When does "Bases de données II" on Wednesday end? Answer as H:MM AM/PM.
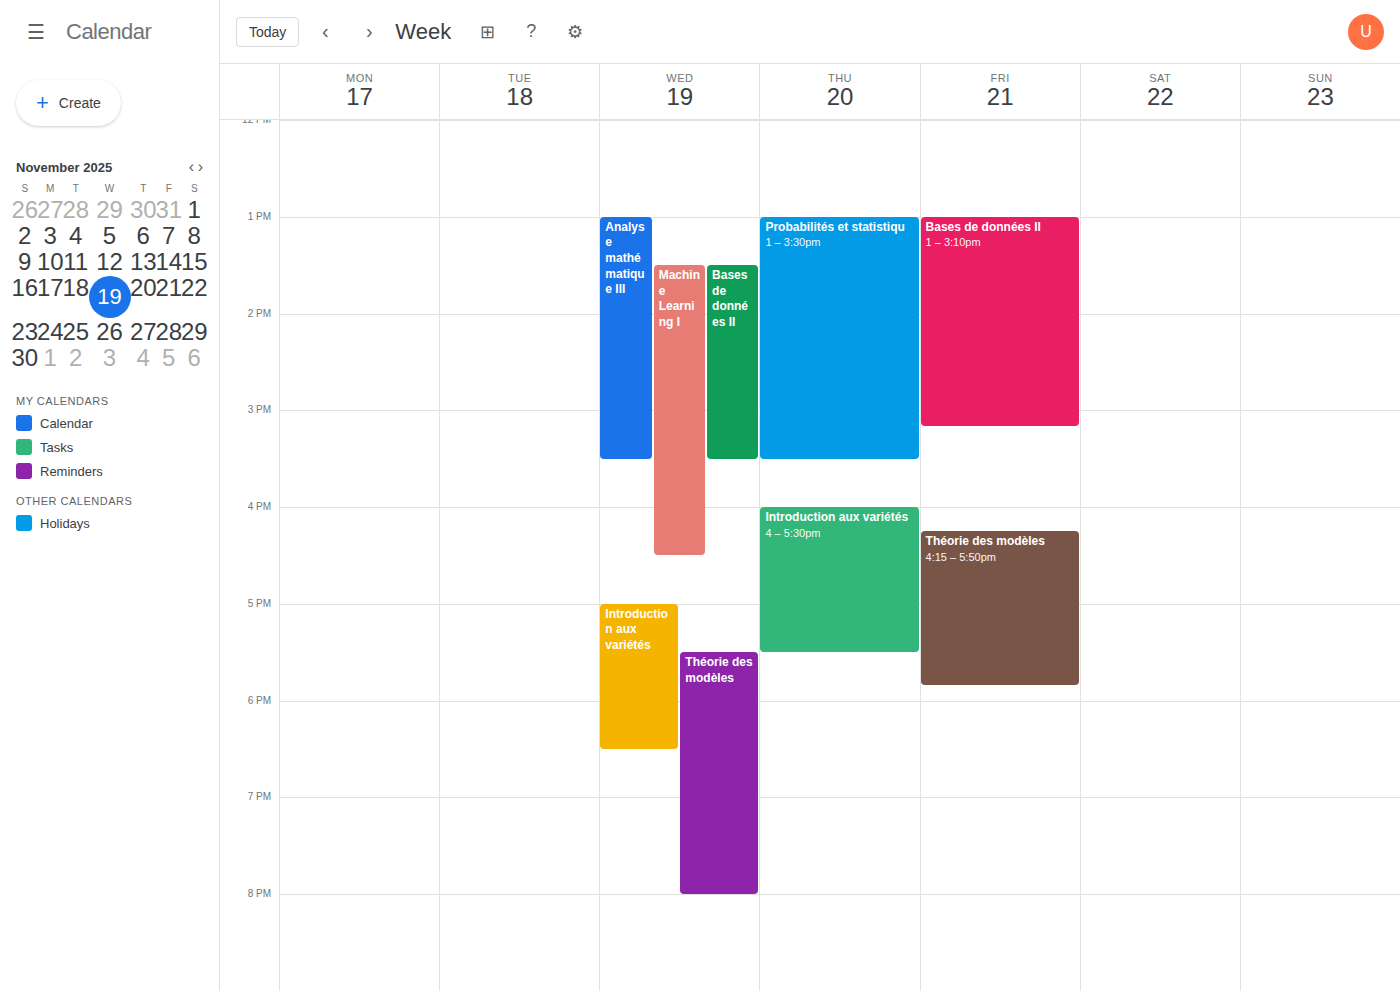
3:30 PM